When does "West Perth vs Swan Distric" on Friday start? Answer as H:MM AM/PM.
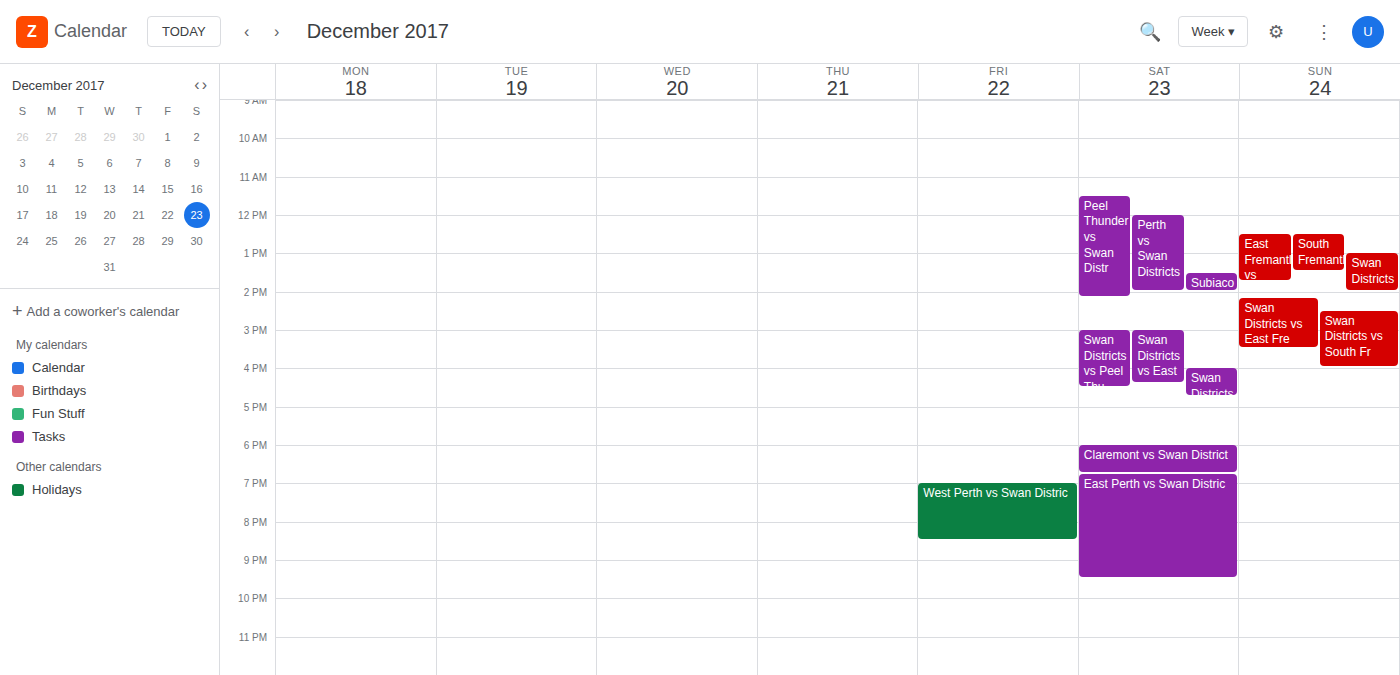
7:00 PM